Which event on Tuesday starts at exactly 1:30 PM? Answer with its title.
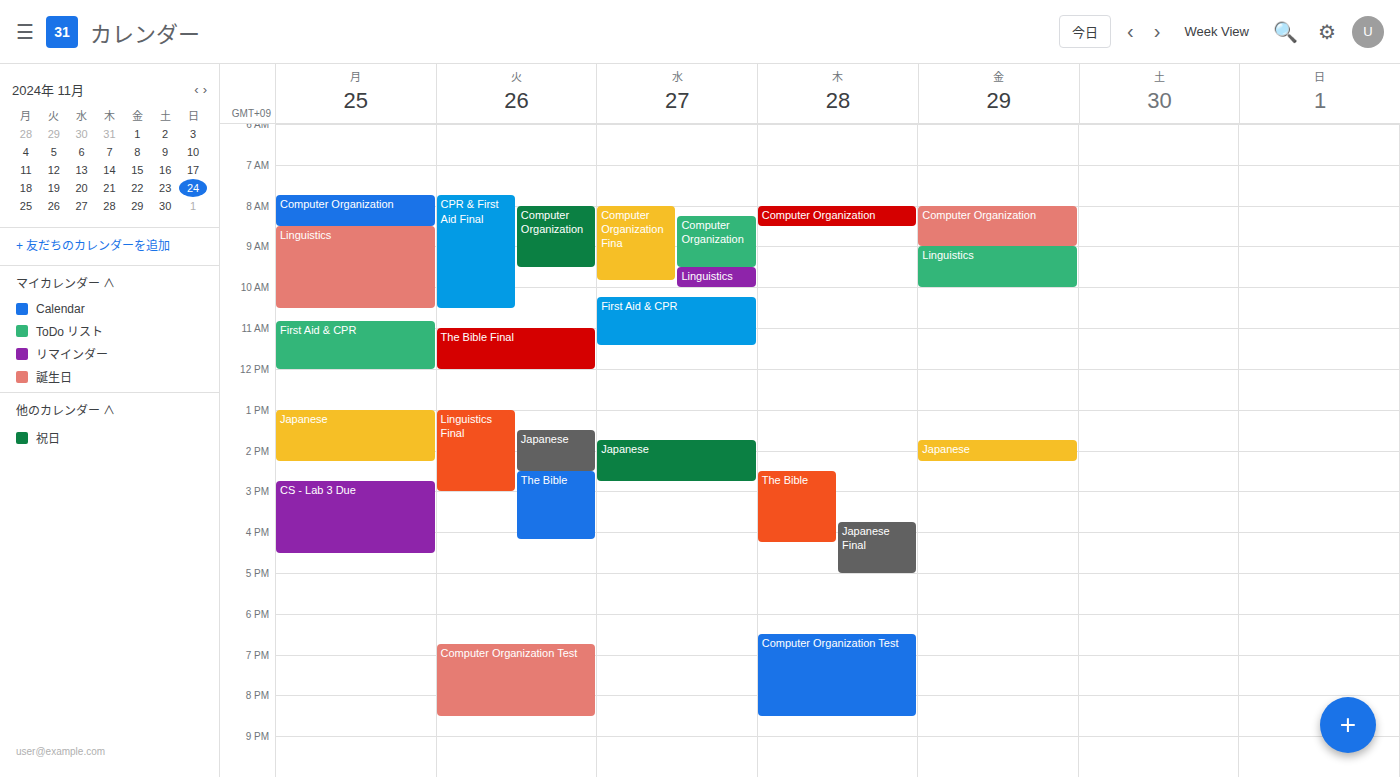
"Japanese"